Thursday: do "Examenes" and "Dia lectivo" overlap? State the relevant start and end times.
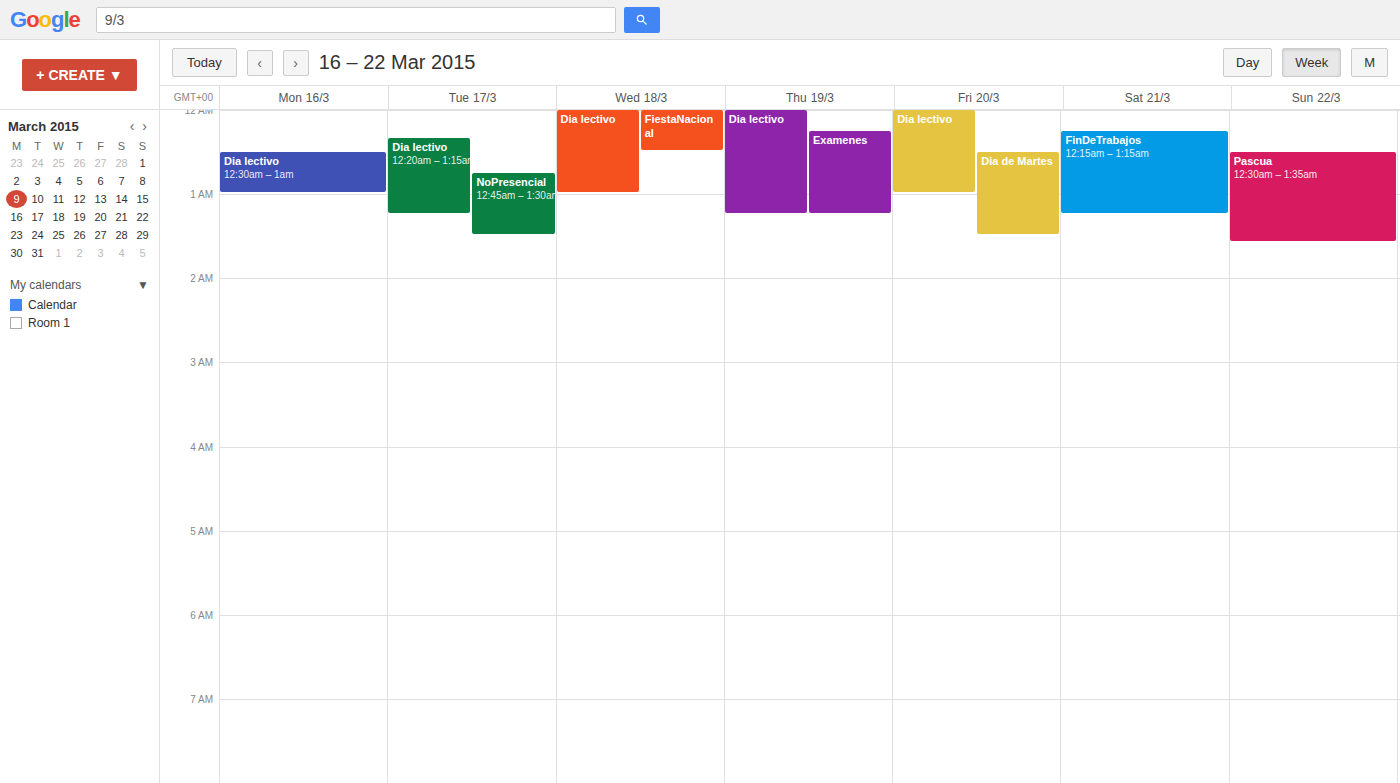
"Examenes" starts at 00:15, before "Dia lectivo" ends at 01:15 -- they overlap.